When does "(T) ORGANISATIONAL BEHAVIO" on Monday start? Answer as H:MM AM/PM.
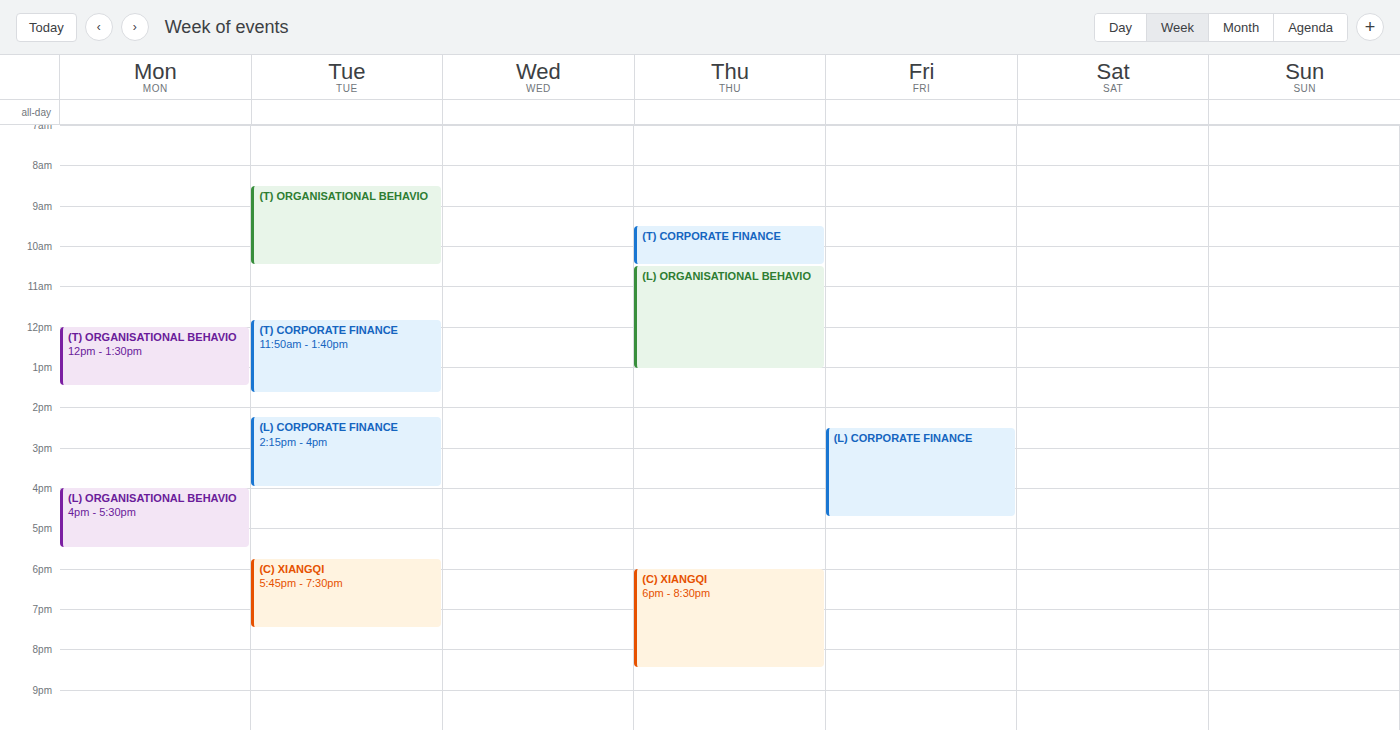
12:00 PM